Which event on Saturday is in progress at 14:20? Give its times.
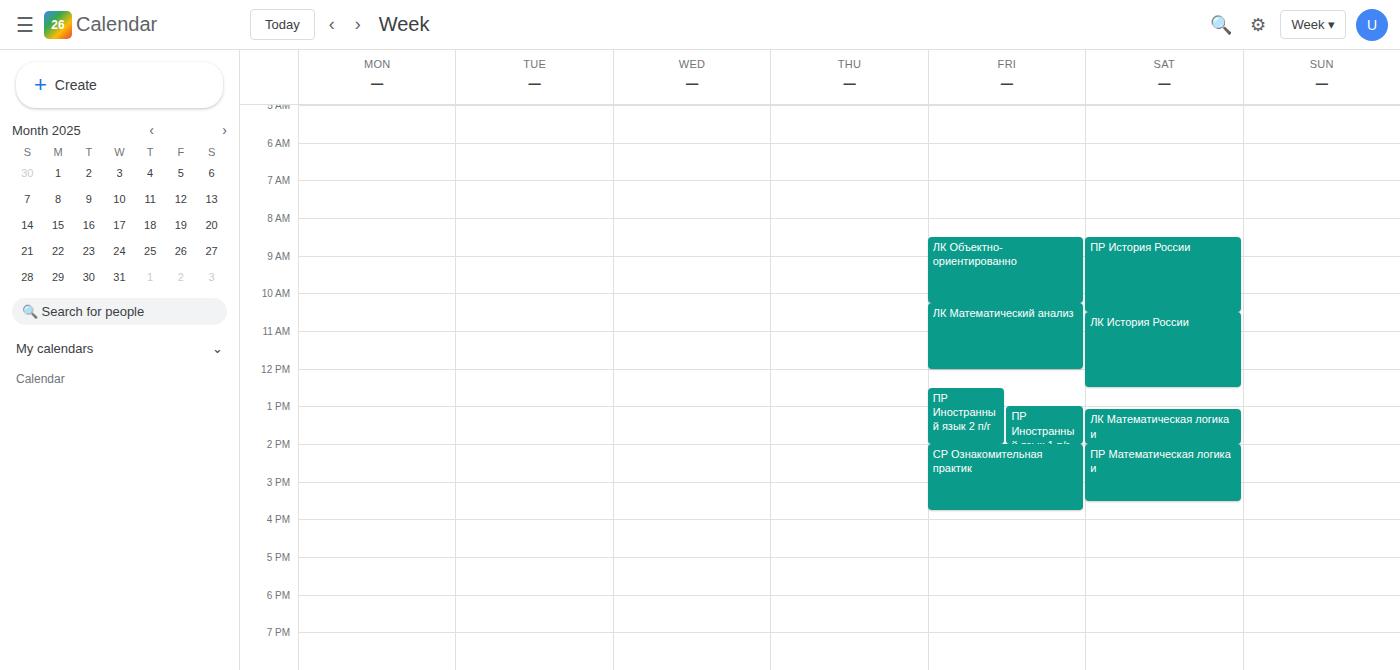
"ПР Математическая логика и", 14:00 to 15:30